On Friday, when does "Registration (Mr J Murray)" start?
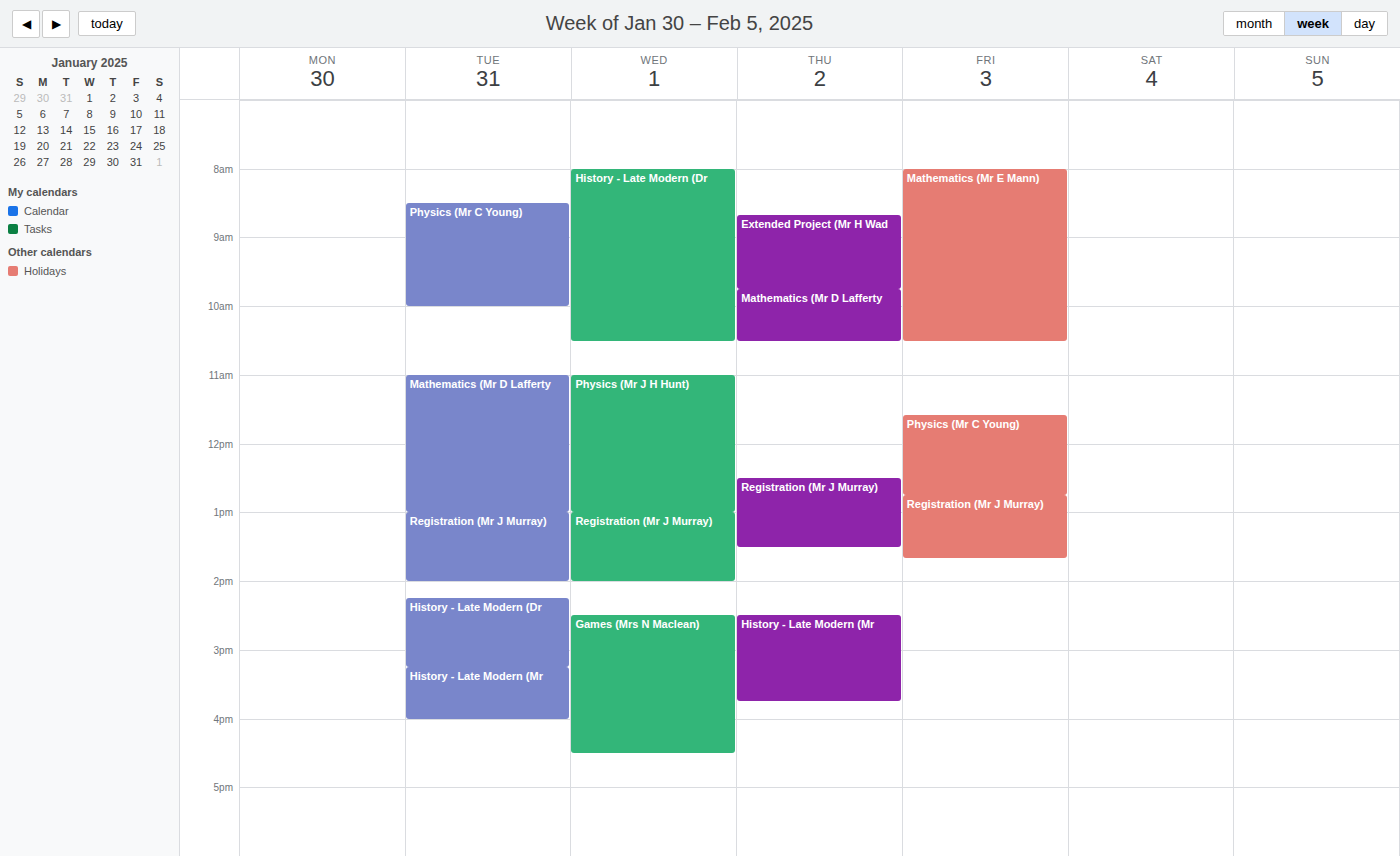
12:45 PM